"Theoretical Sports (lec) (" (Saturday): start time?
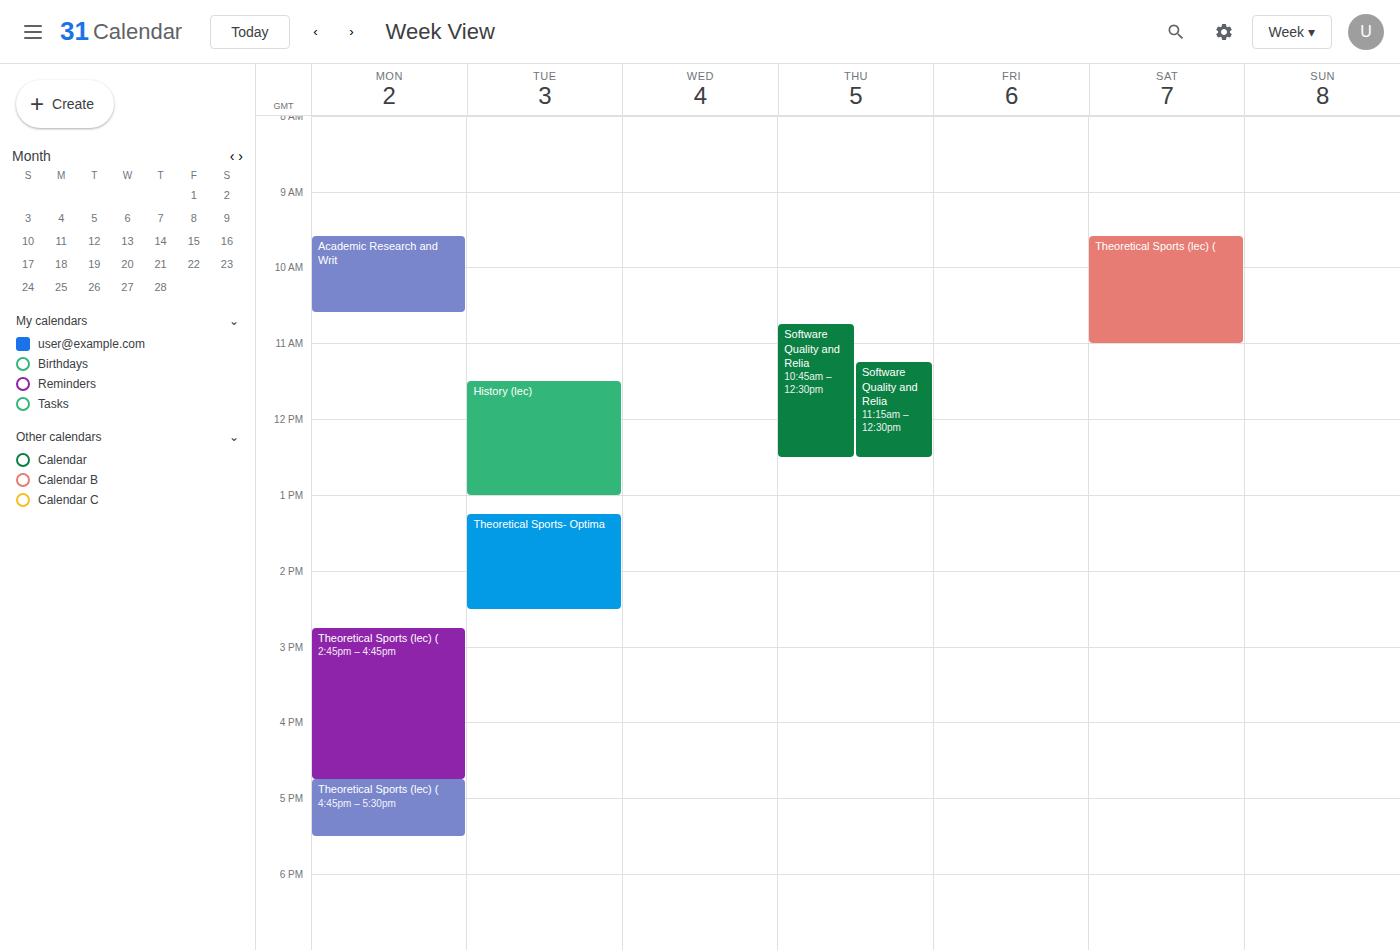
9:35 AM